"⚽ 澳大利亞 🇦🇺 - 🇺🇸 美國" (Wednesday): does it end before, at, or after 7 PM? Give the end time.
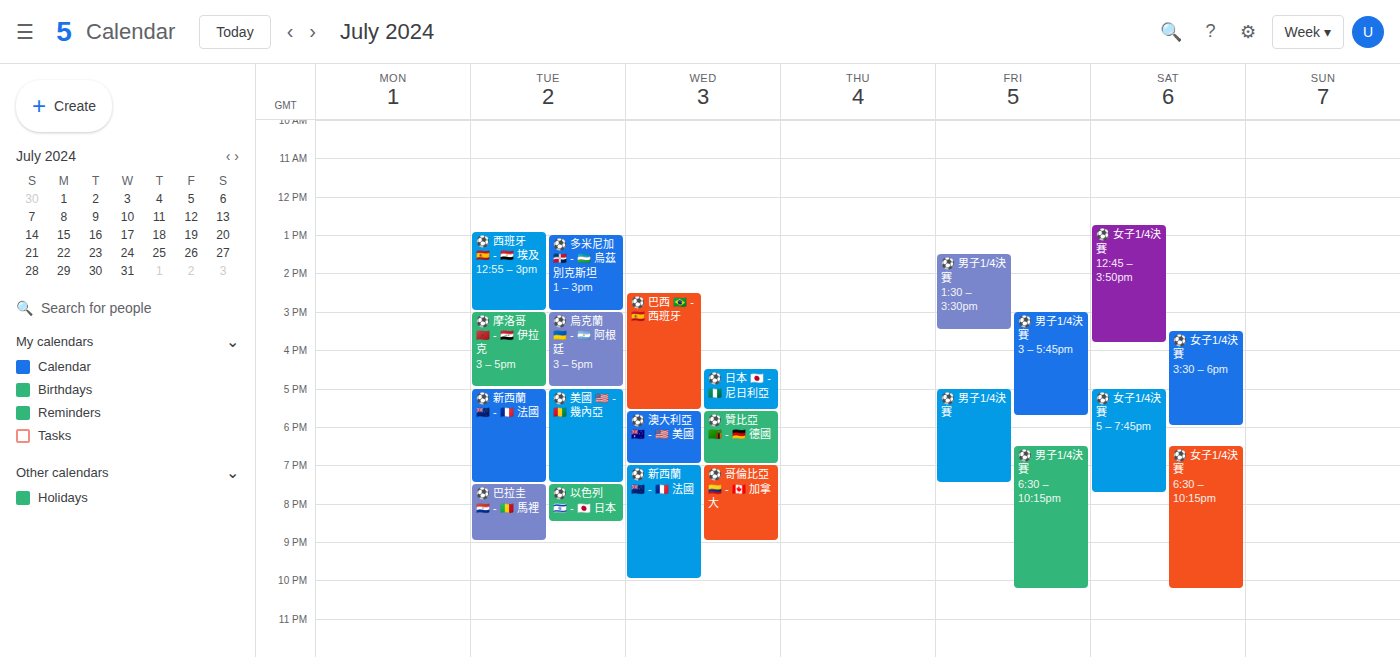
7:00 PM -- exactly at 7 PM, on the 7 PM line.